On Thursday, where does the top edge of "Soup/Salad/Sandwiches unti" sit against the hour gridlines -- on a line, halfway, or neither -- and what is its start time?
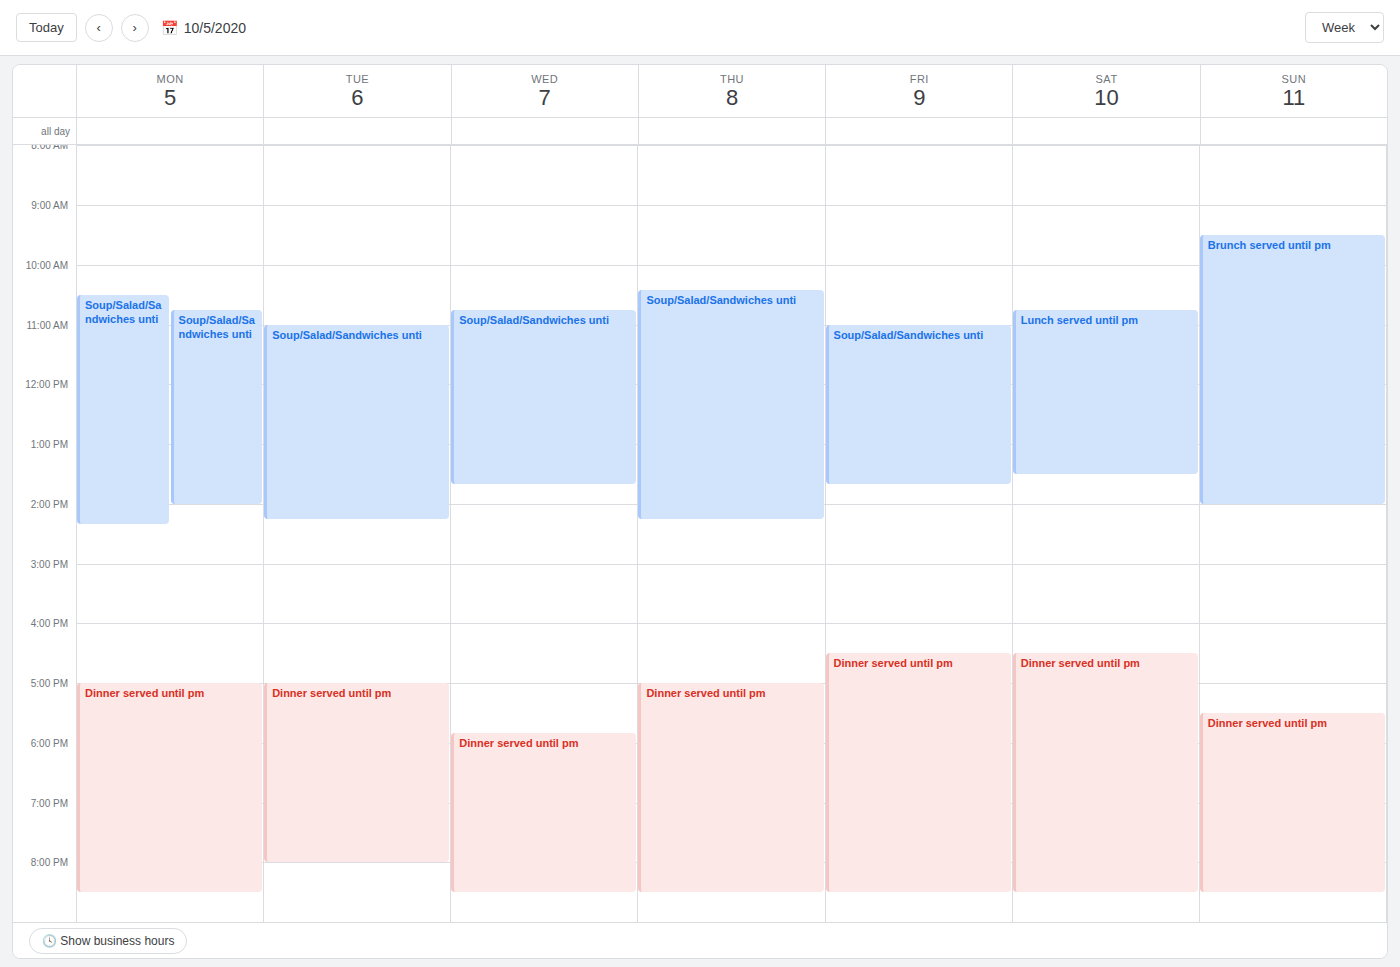
10:25 AM -- neither: 25 minutes below the 10 AM line and 35 minutes above the 11 AM line.